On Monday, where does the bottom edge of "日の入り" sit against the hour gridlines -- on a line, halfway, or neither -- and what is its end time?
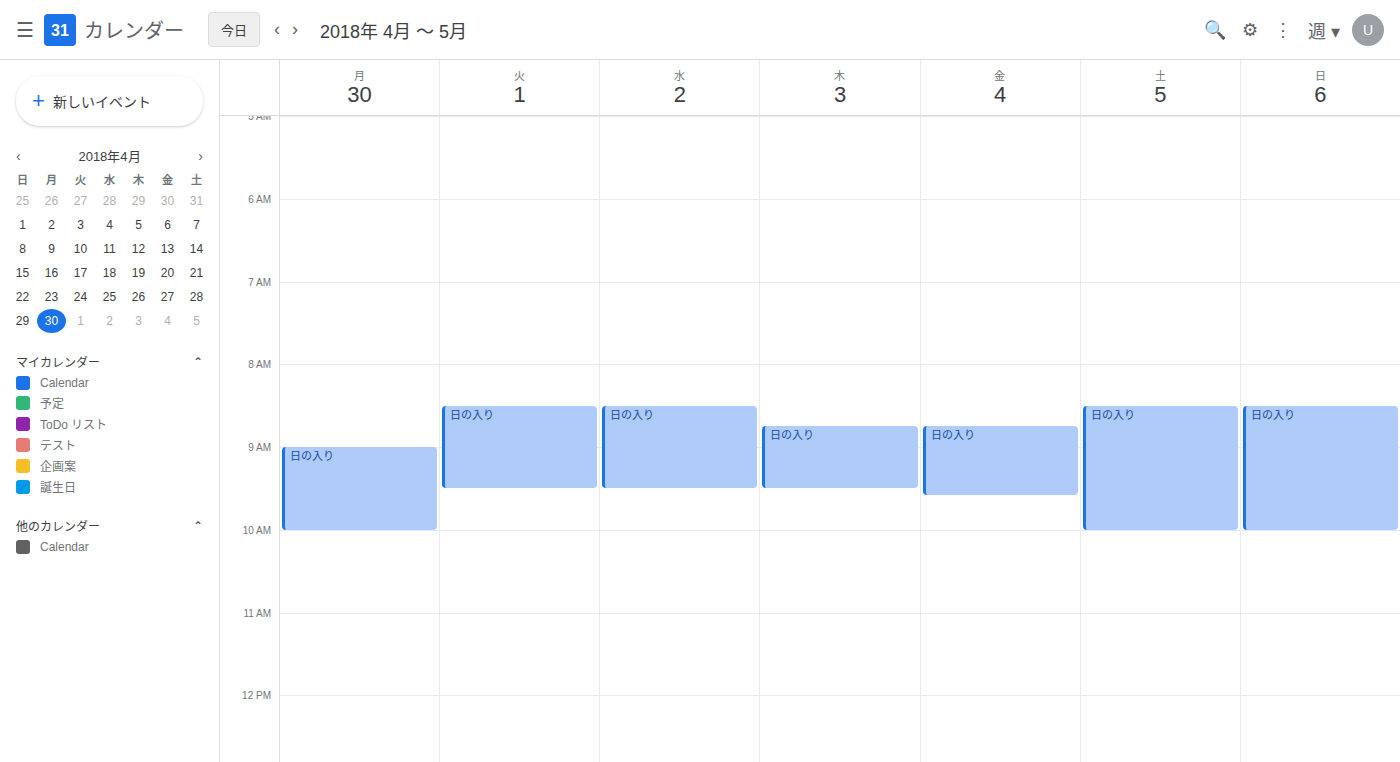
10:00 AM -- exactly on the 10 AM line.